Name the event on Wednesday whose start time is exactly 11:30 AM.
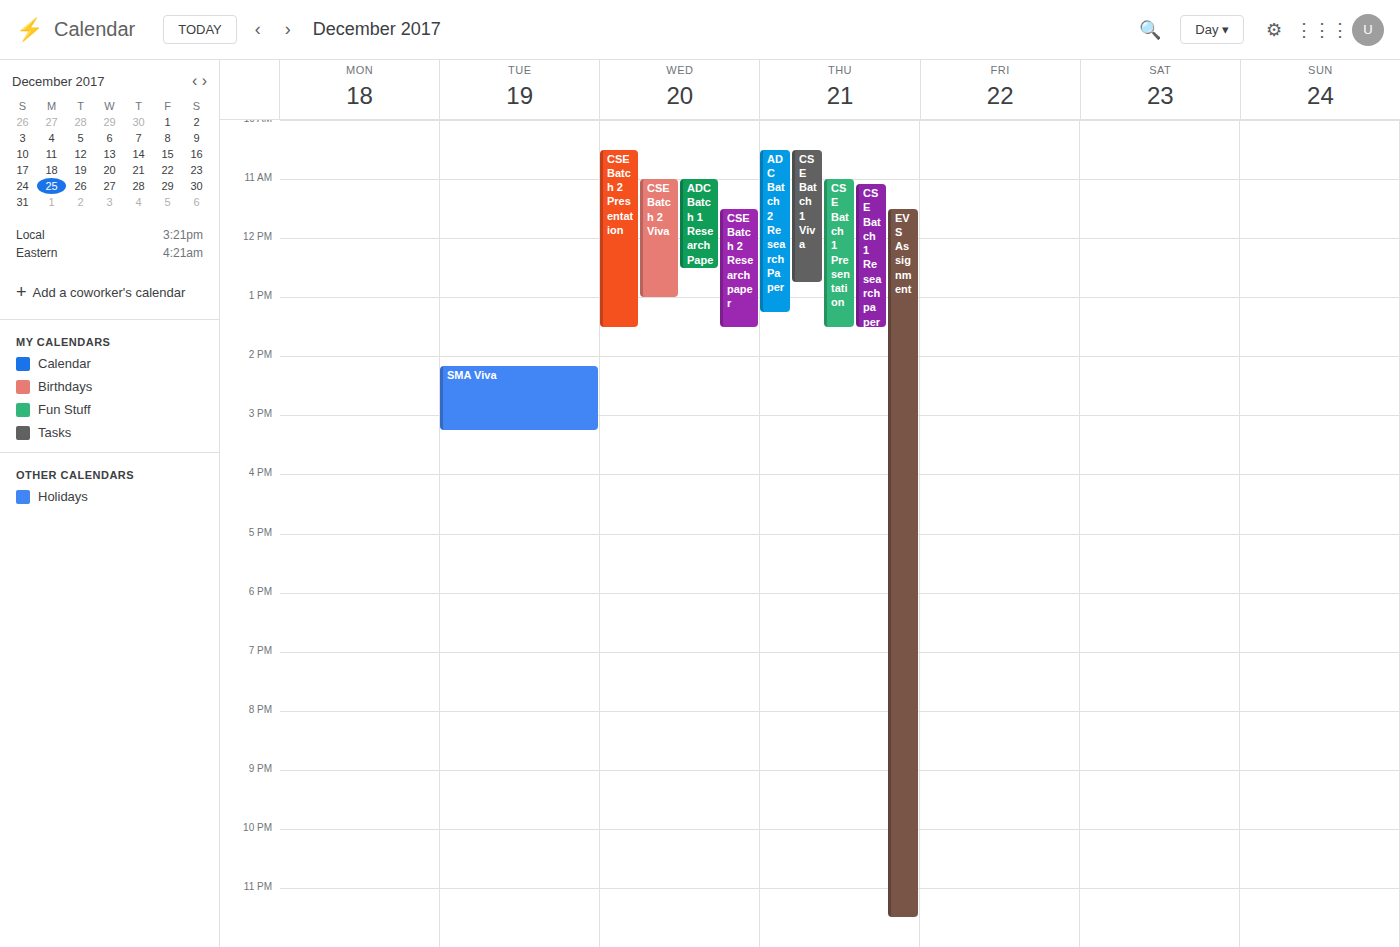
"CSE Batch 2 Research paper"